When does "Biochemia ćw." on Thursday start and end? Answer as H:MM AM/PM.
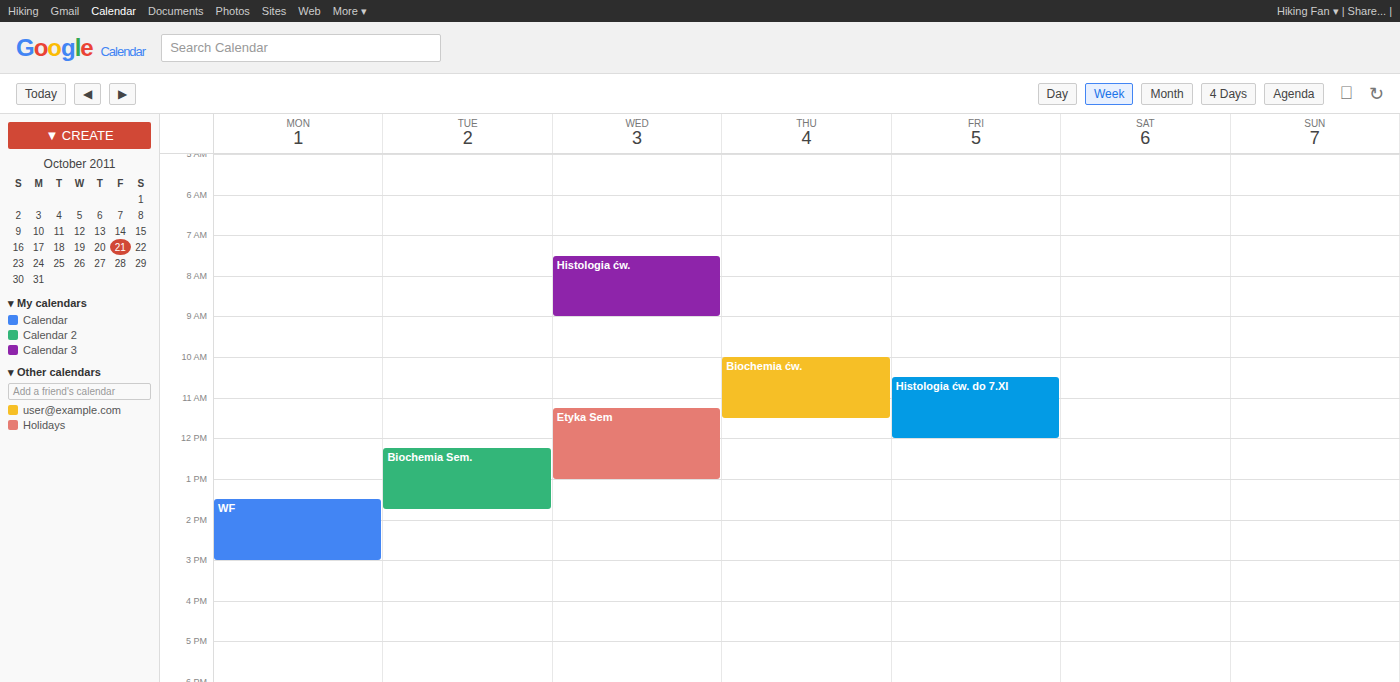
10:00 AM to 11:30 AM